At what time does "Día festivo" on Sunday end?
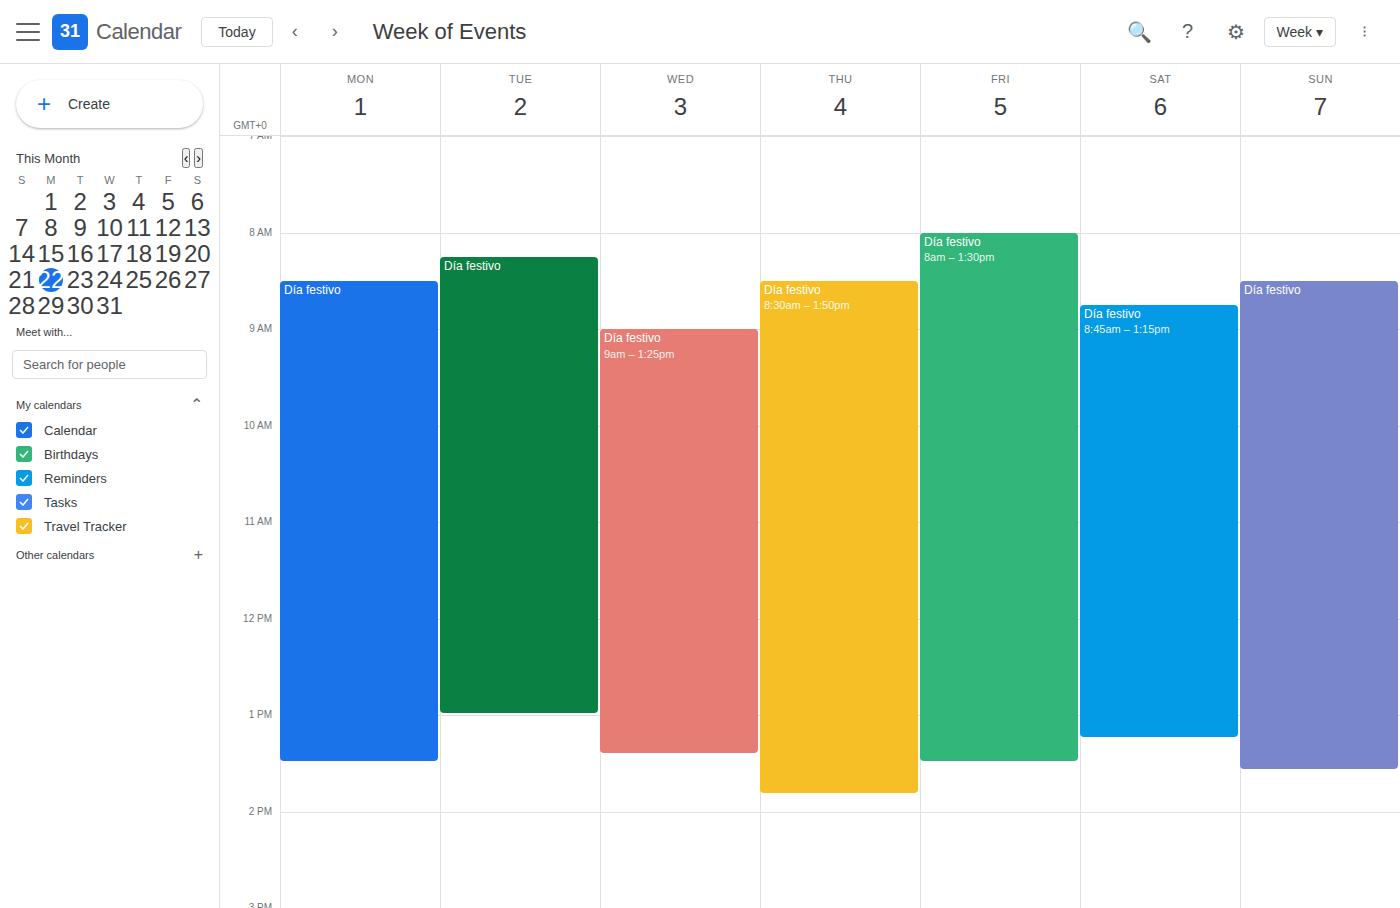
1:35 PM